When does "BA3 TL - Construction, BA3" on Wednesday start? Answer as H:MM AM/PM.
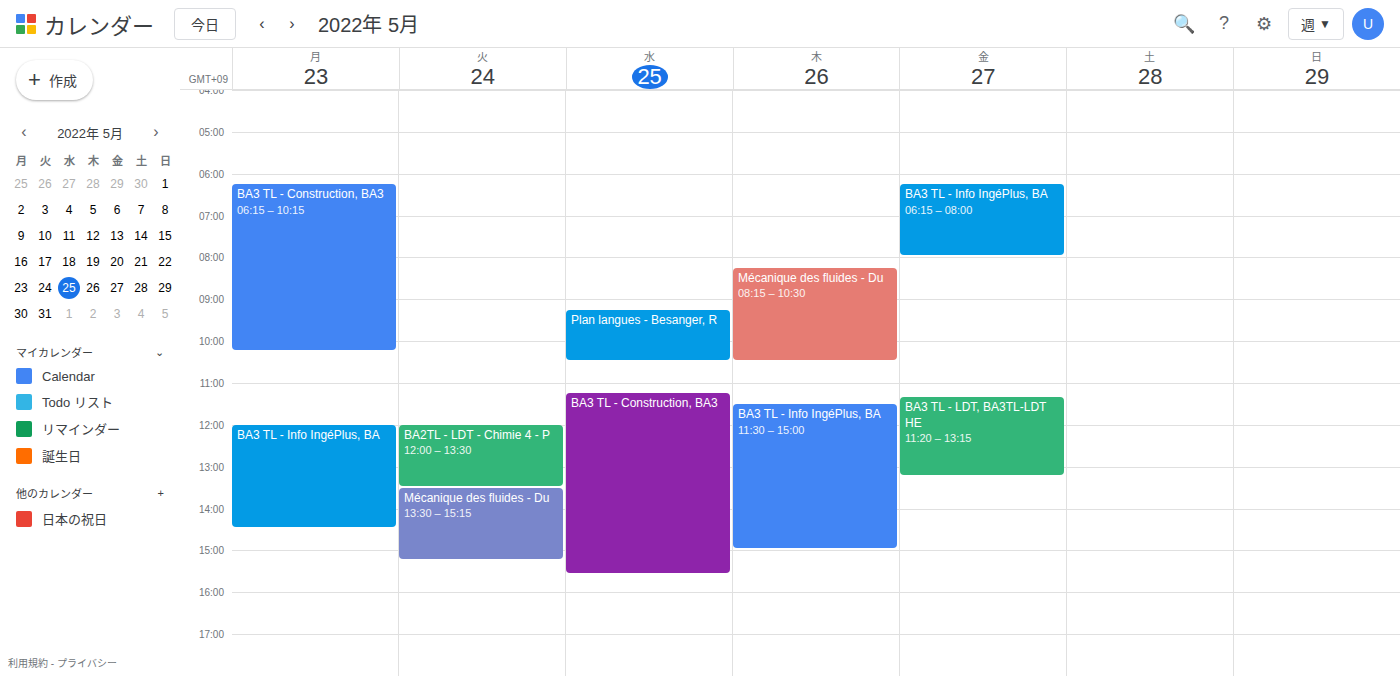
11:15 AM